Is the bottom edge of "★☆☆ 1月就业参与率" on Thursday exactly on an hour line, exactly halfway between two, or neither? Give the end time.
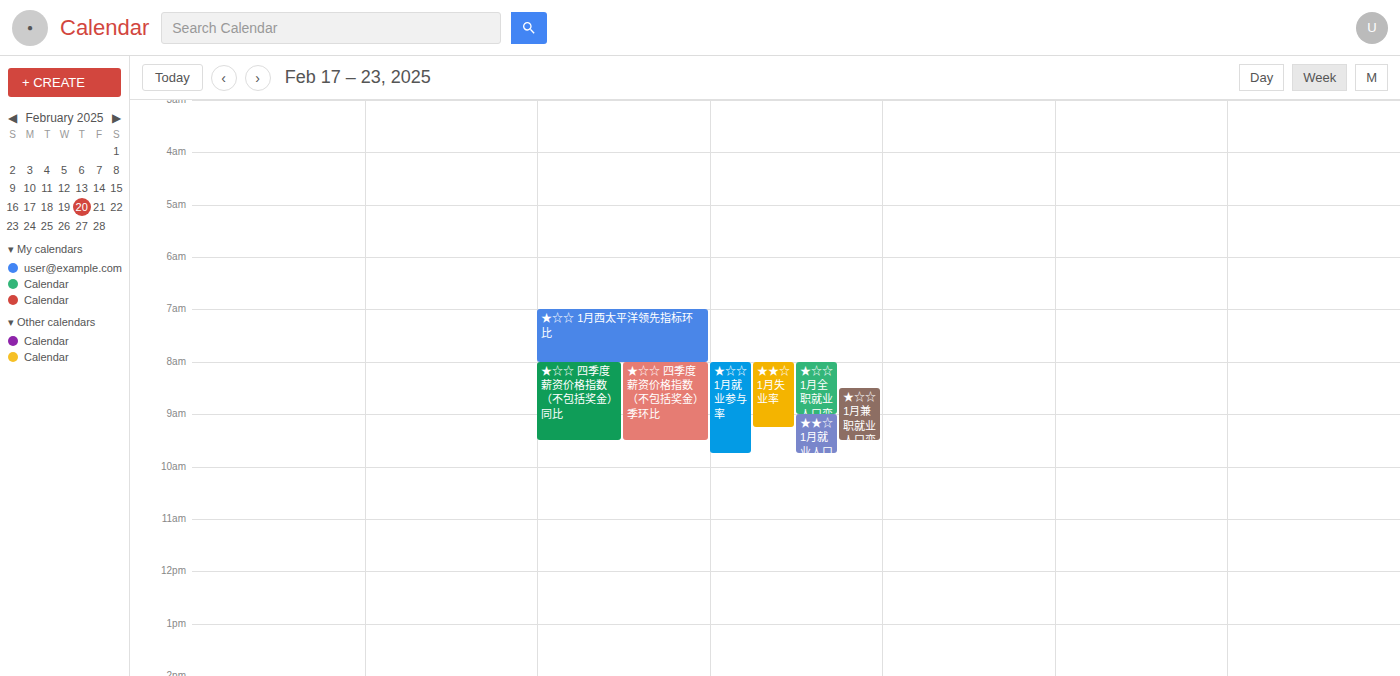
9:45 AM -- neither: three quarters of the way from the 9 AM line to the 10 AM line.